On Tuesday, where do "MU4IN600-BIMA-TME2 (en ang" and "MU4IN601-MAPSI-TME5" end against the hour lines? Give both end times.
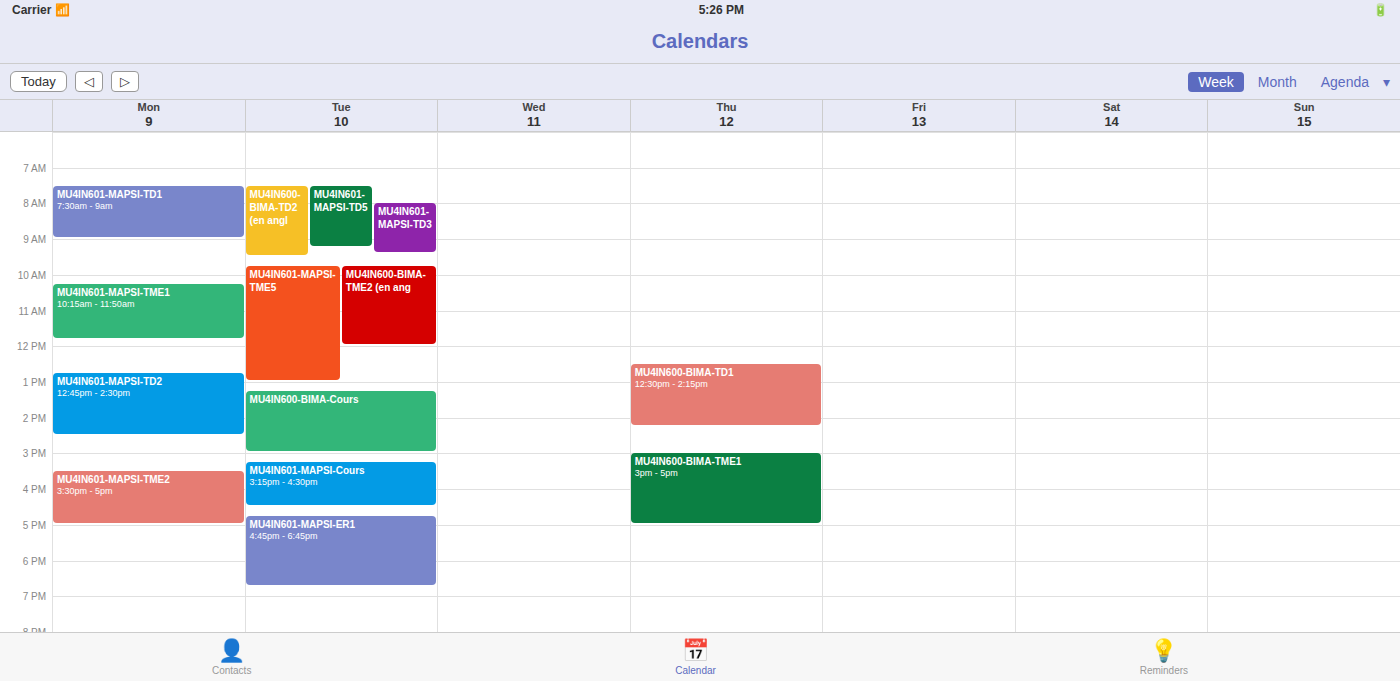
"MU4IN600-BIMA-TME2 (en ang": 12:00 PM, exactly on the 12 PM line. "MU4IN601-MAPSI-TME5": 1:00 PM, exactly on the 1 PM line.